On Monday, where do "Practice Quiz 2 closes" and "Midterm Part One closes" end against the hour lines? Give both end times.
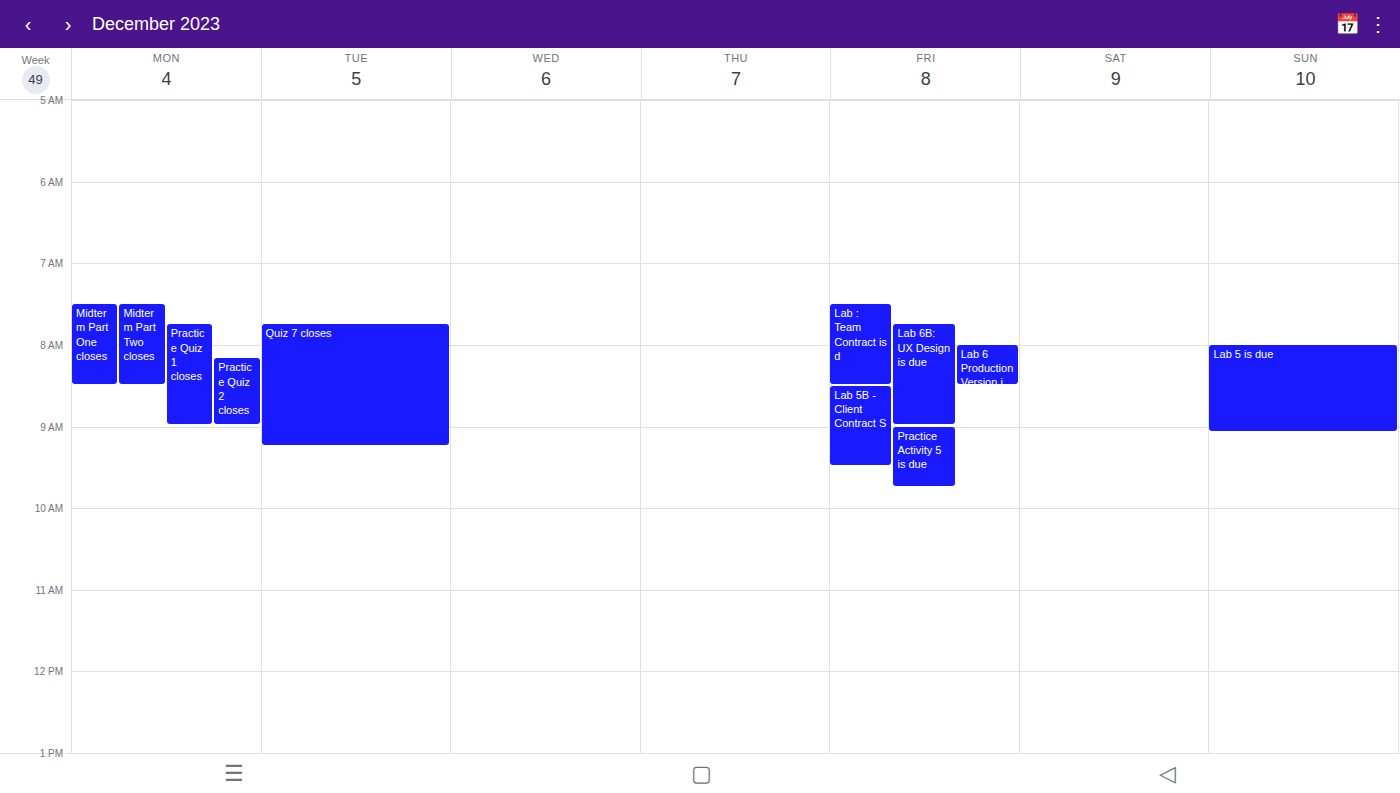
"Practice Quiz 2 closes": 9:00 AM, exactly on the 9 AM line. "Midterm Part One closes": 8:30 AM, halfway between the 8 AM and 9 AM lines.